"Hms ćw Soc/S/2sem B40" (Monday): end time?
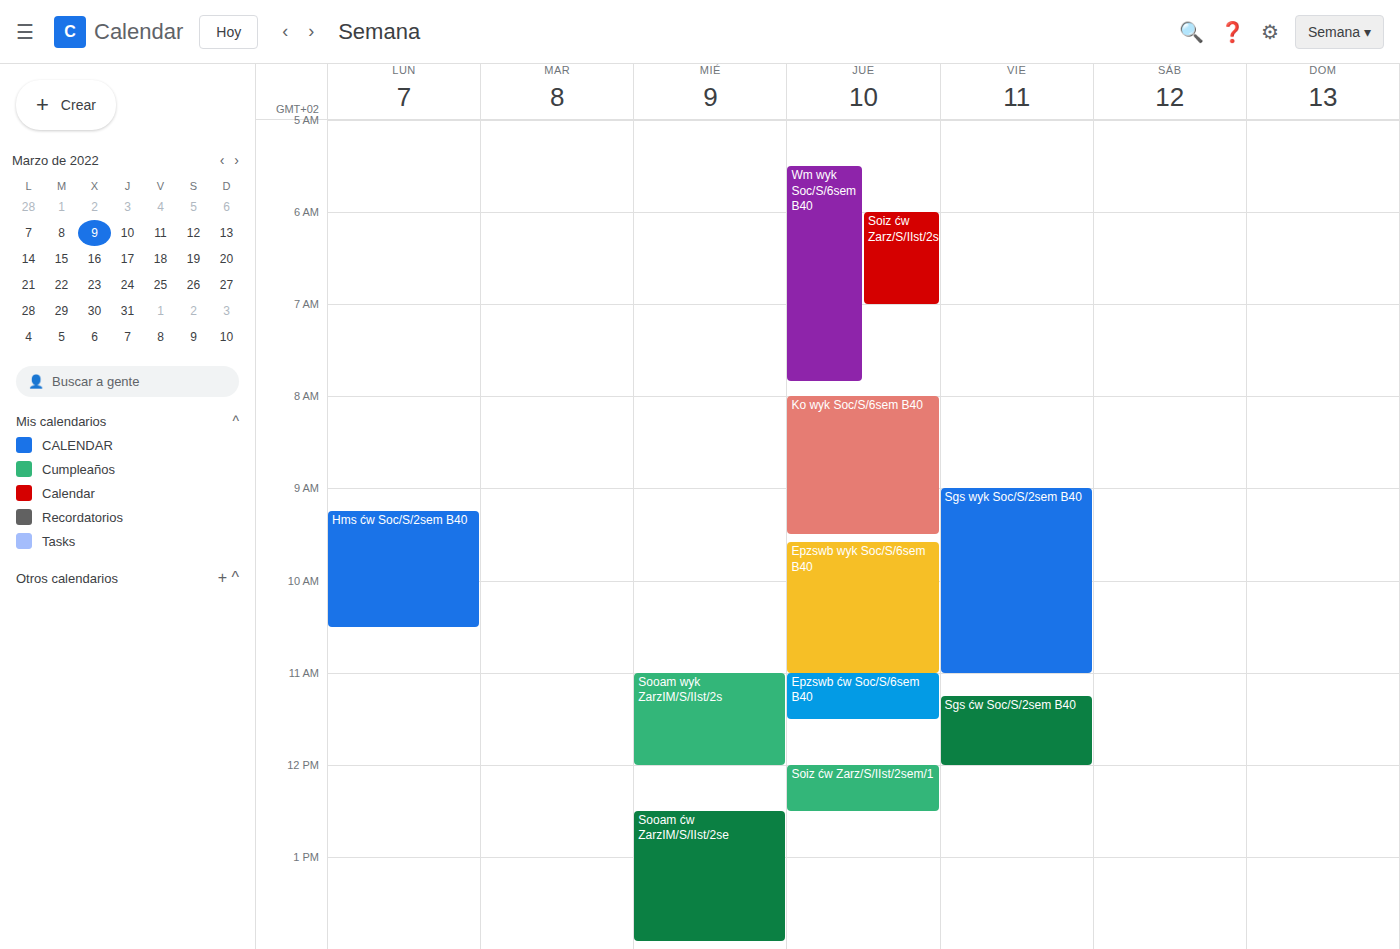
10:30 AM